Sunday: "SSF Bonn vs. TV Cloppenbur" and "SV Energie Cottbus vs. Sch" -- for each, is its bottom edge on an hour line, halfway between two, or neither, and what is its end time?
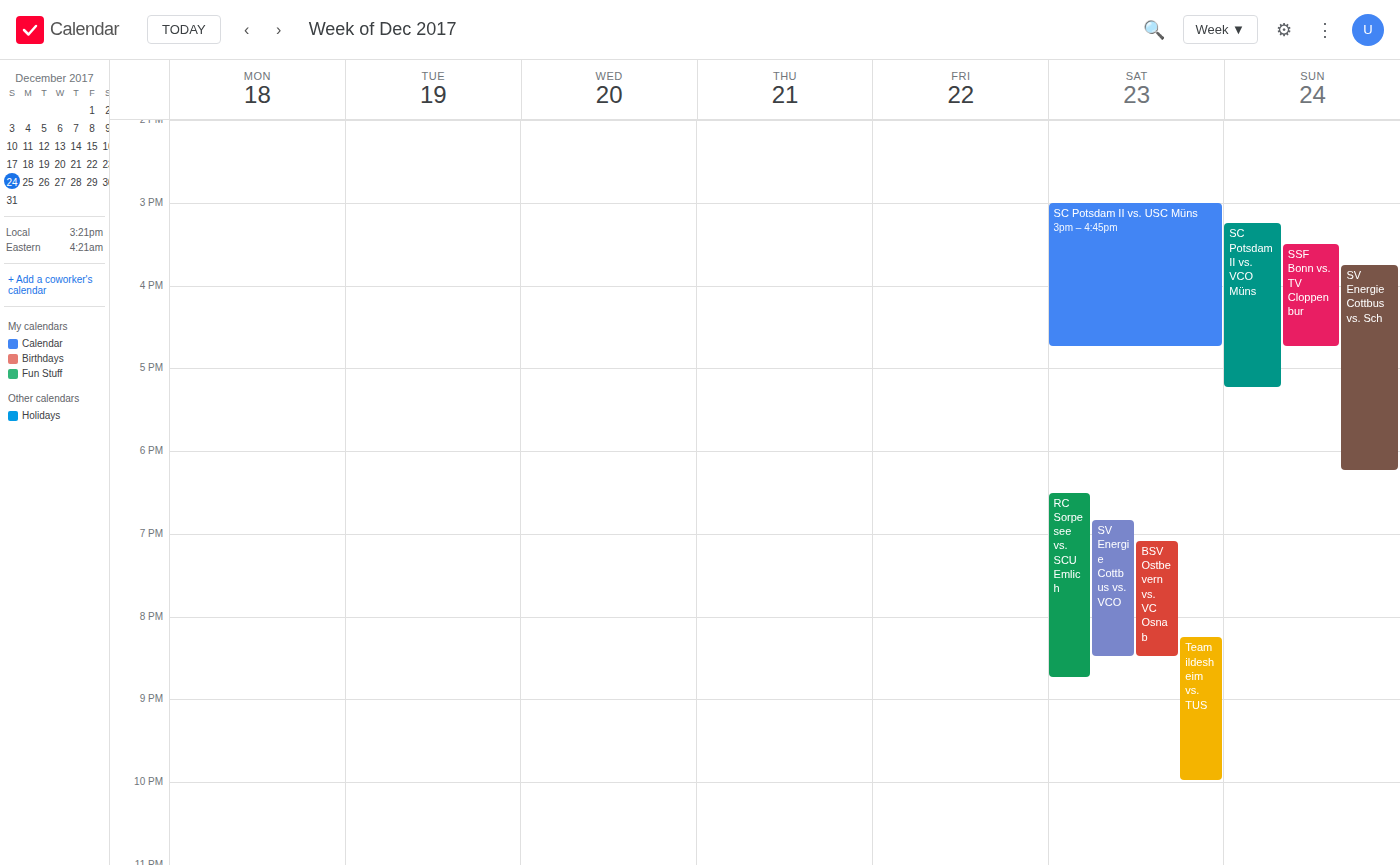
"SSF Bonn vs. TV Cloppenbur": 4:45 PM, neither: three quarters of the way from the 4 PM line to the 5 PM line. "SV Energie Cottbus vs. Sch": 6:15 PM, neither: a quarter of the way from the 6 PM line to the 7 PM line.